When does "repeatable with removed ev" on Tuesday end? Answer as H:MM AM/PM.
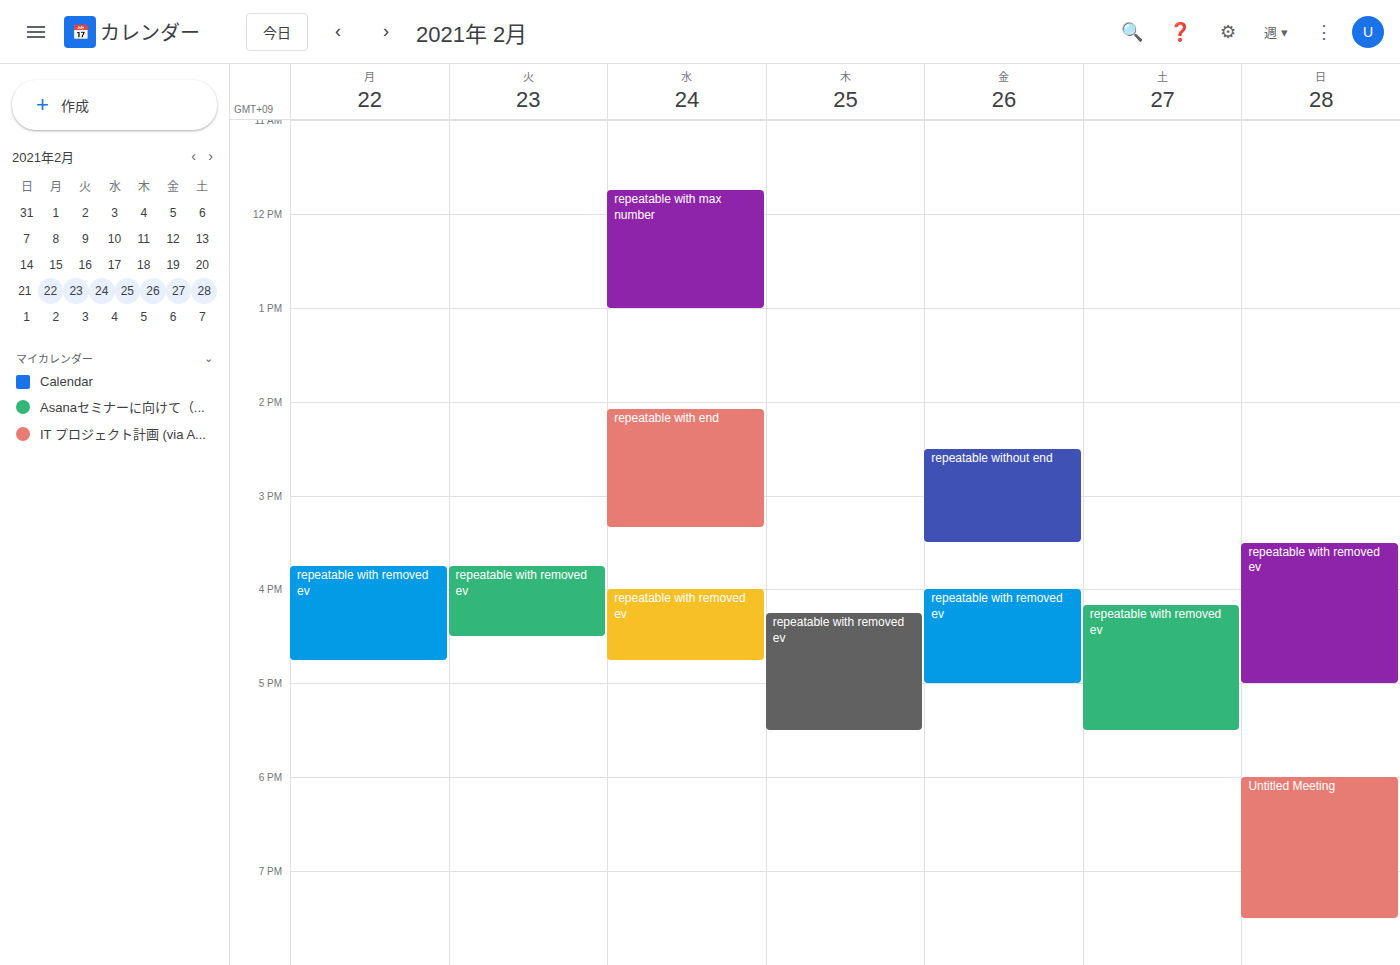
4:30 PM